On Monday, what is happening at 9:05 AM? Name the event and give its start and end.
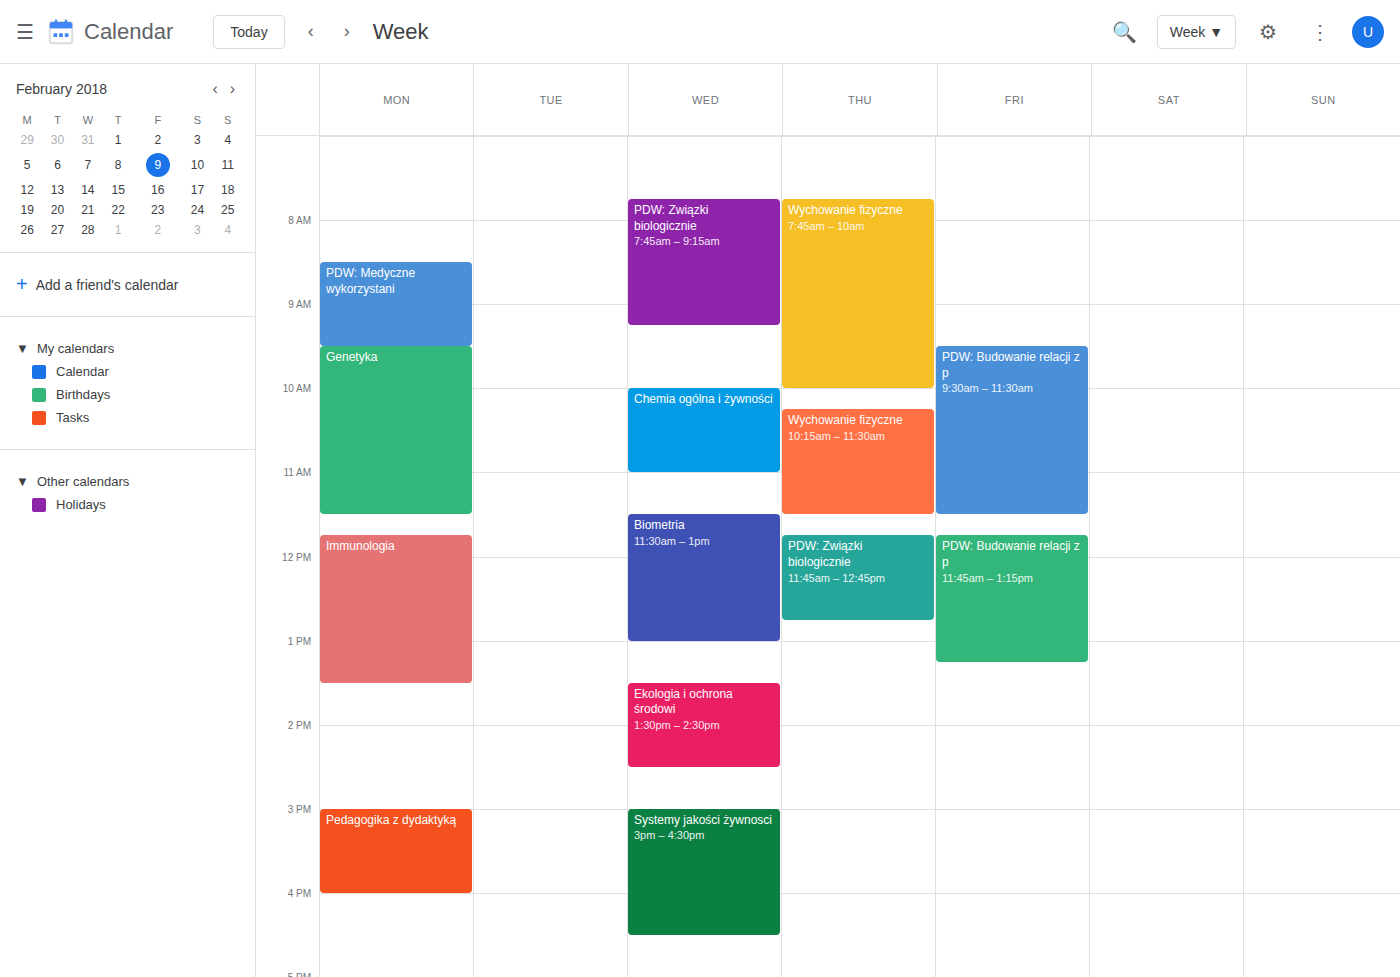
"PDW: Medyczne wykorzystani", 8:30 AM to 9:30 AM